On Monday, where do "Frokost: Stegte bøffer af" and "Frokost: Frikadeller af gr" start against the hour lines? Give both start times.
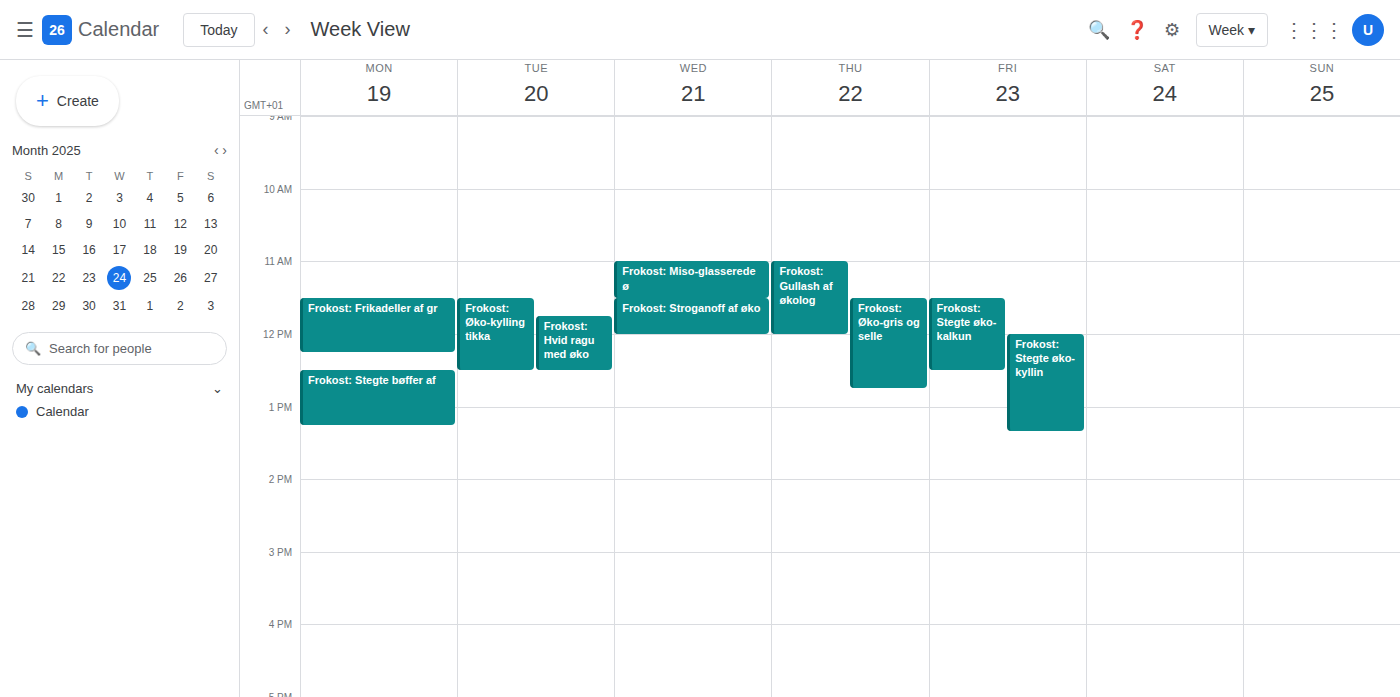
"Frokost: Stegte bøffer af": 12:30 PM, halfway between the 12 PM and 1 PM lines. "Frokost: Frikadeller af gr": 11:30 AM, halfway between the 11 AM and 12 PM lines.